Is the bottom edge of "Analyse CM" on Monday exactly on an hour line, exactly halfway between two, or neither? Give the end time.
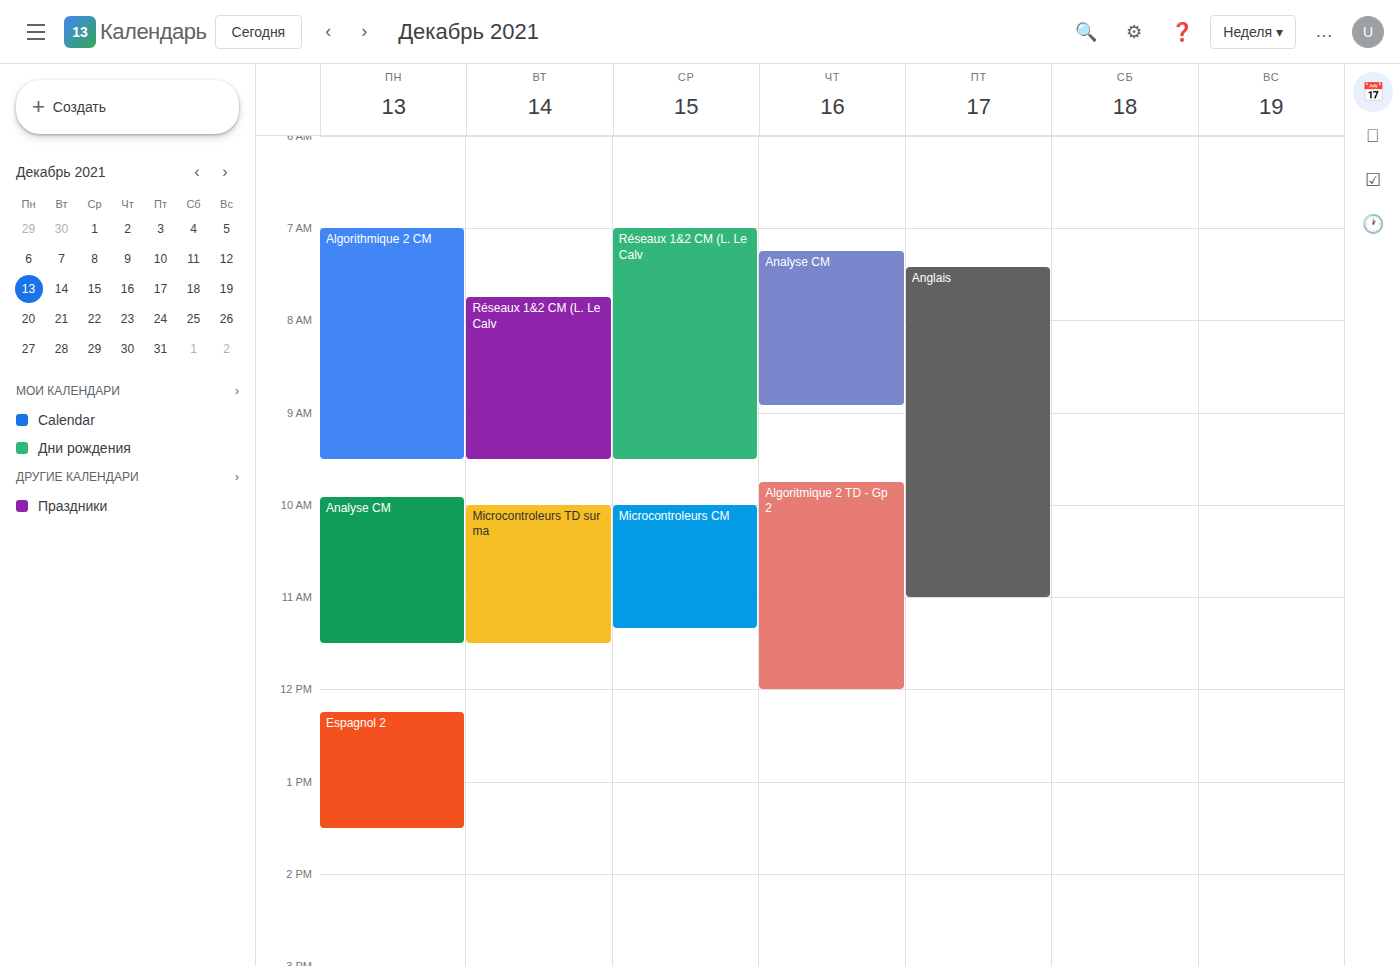
11:30 AM -- halfway between the 11 AM and 12 PM lines.